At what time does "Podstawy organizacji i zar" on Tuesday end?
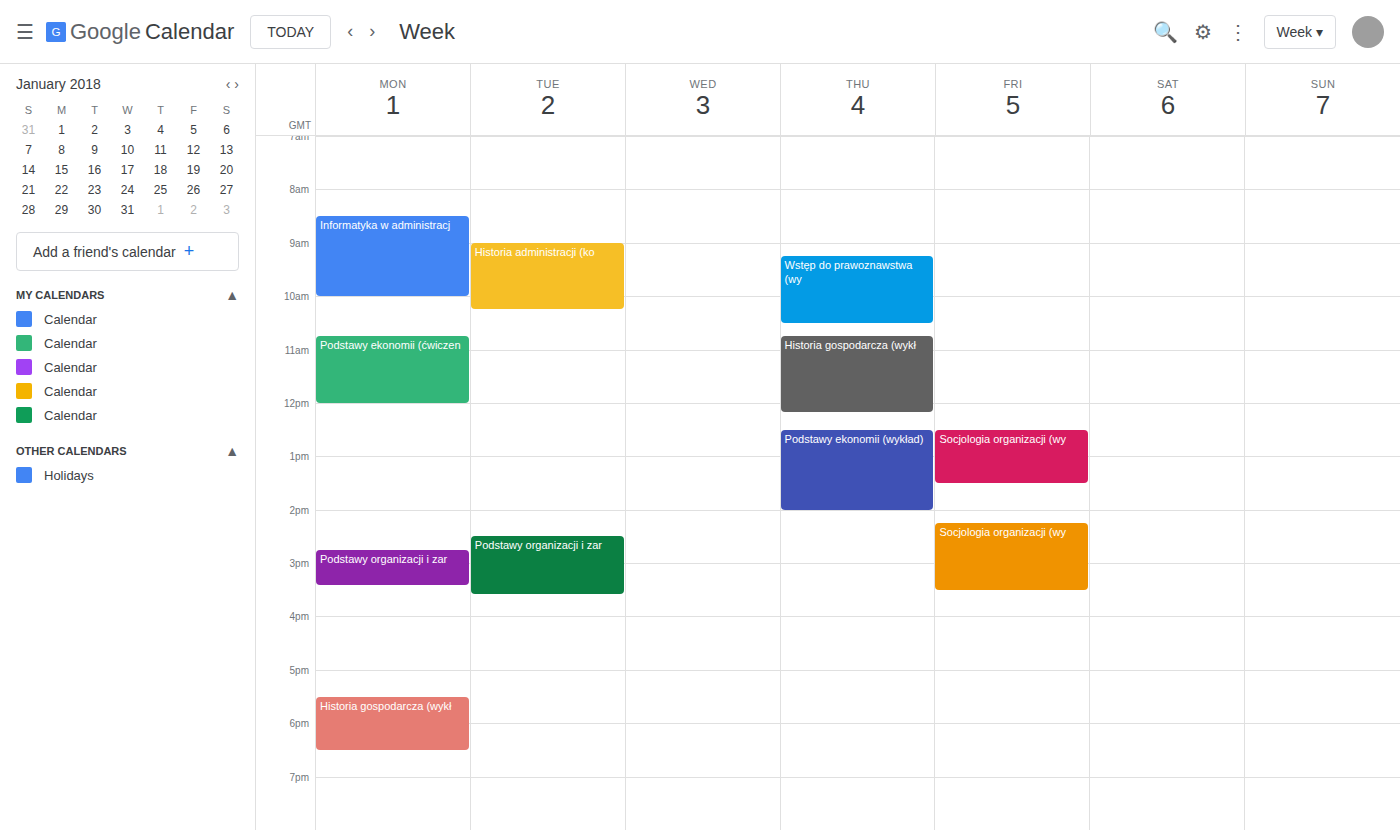
3:35 PM